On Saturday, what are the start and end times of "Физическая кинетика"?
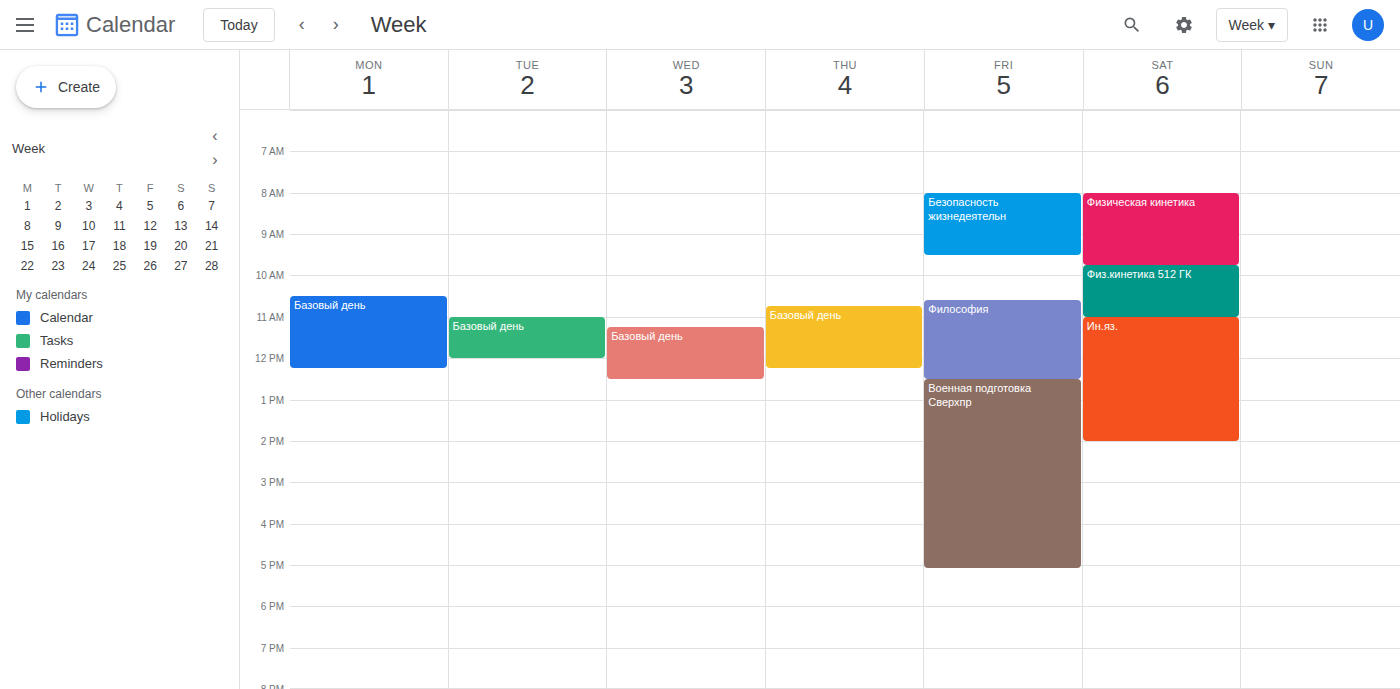
8:00 AM to 9:45 AM